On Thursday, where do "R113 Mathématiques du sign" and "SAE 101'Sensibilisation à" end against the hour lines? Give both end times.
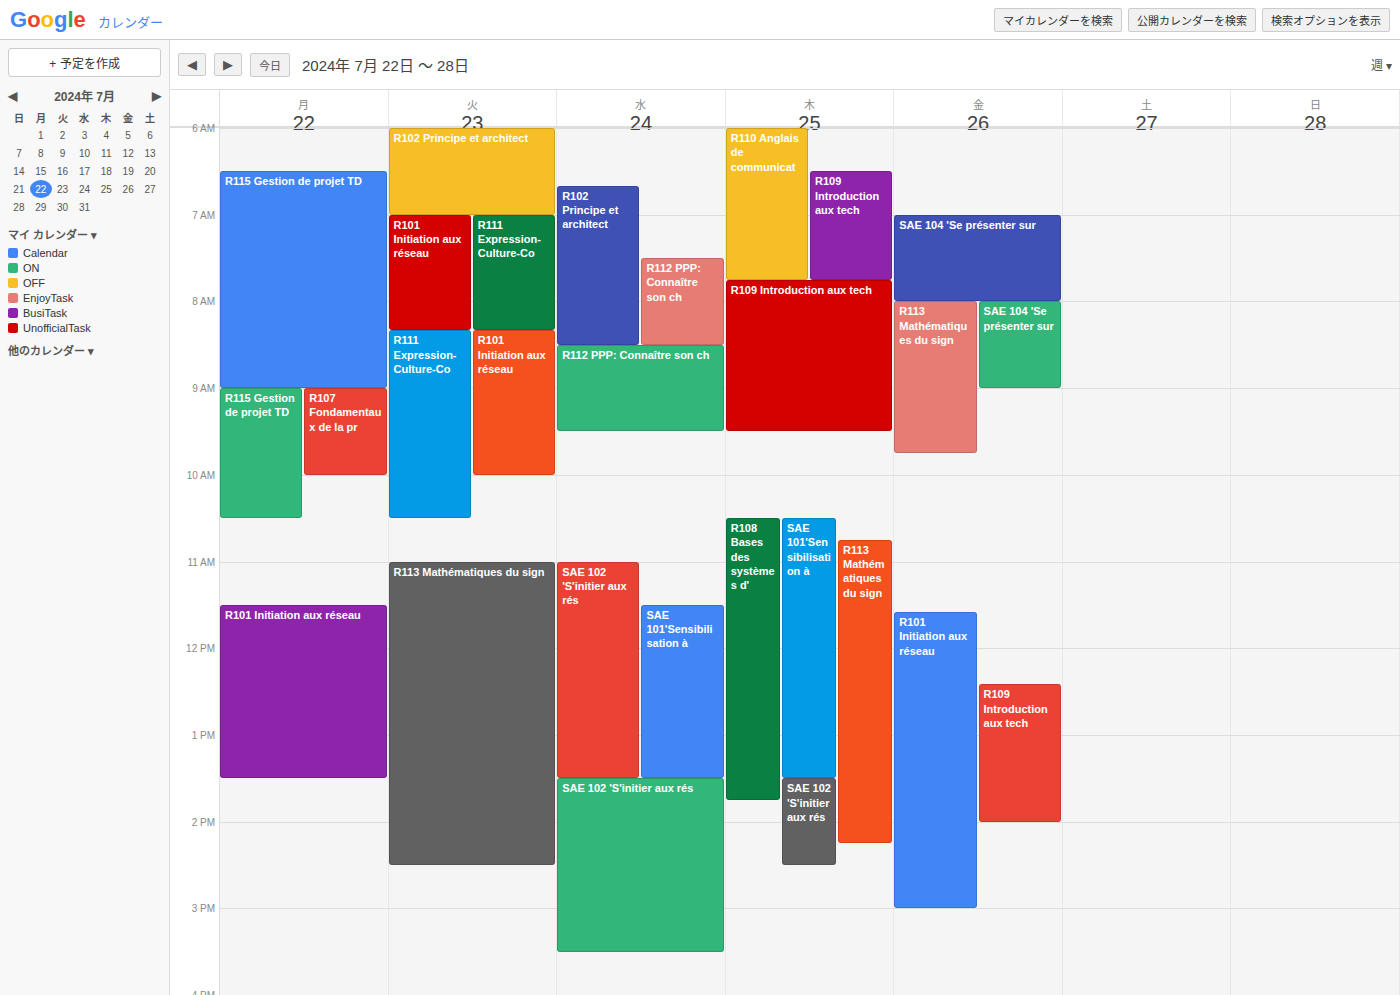
"R113 Mathématiques du sign": 2:15 PM, neither: a quarter of the way from the 2 PM line to the 3 PM line. "SAE 101'Sensibilisation à": 1:30 PM, halfway between the 1 PM and 2 PM lines.